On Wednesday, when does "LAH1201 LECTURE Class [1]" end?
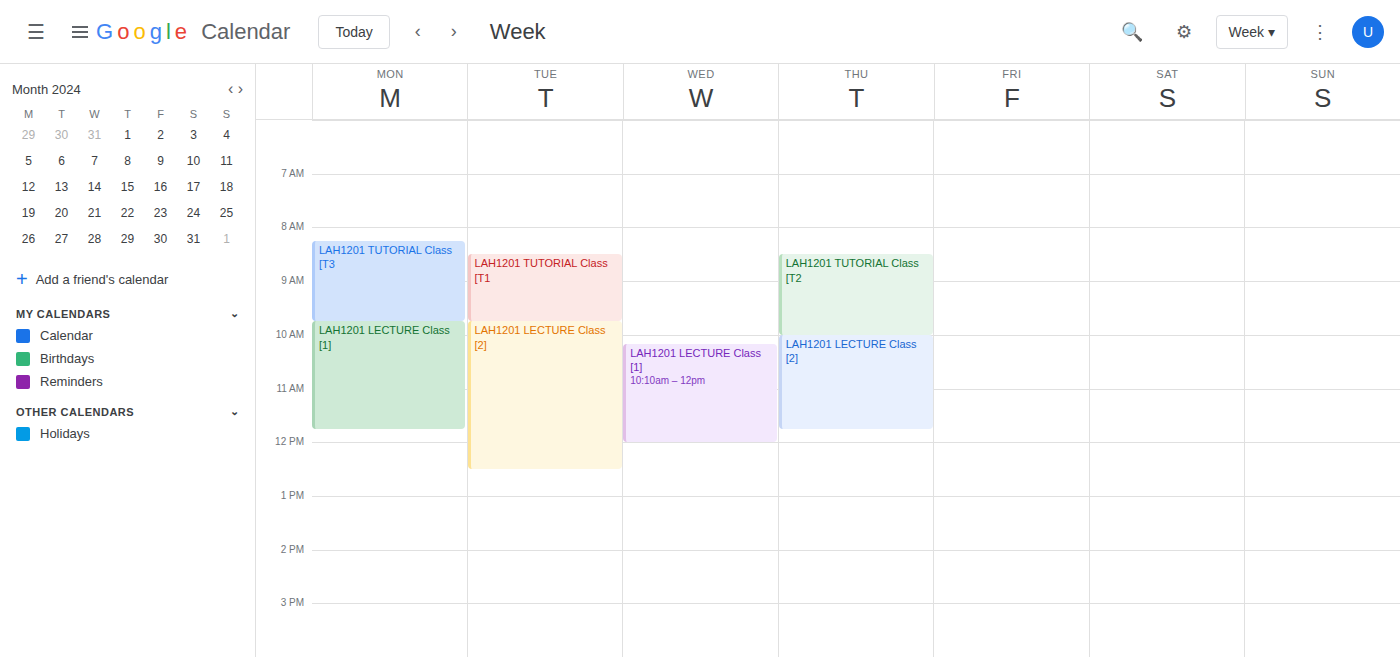
12:00 PM